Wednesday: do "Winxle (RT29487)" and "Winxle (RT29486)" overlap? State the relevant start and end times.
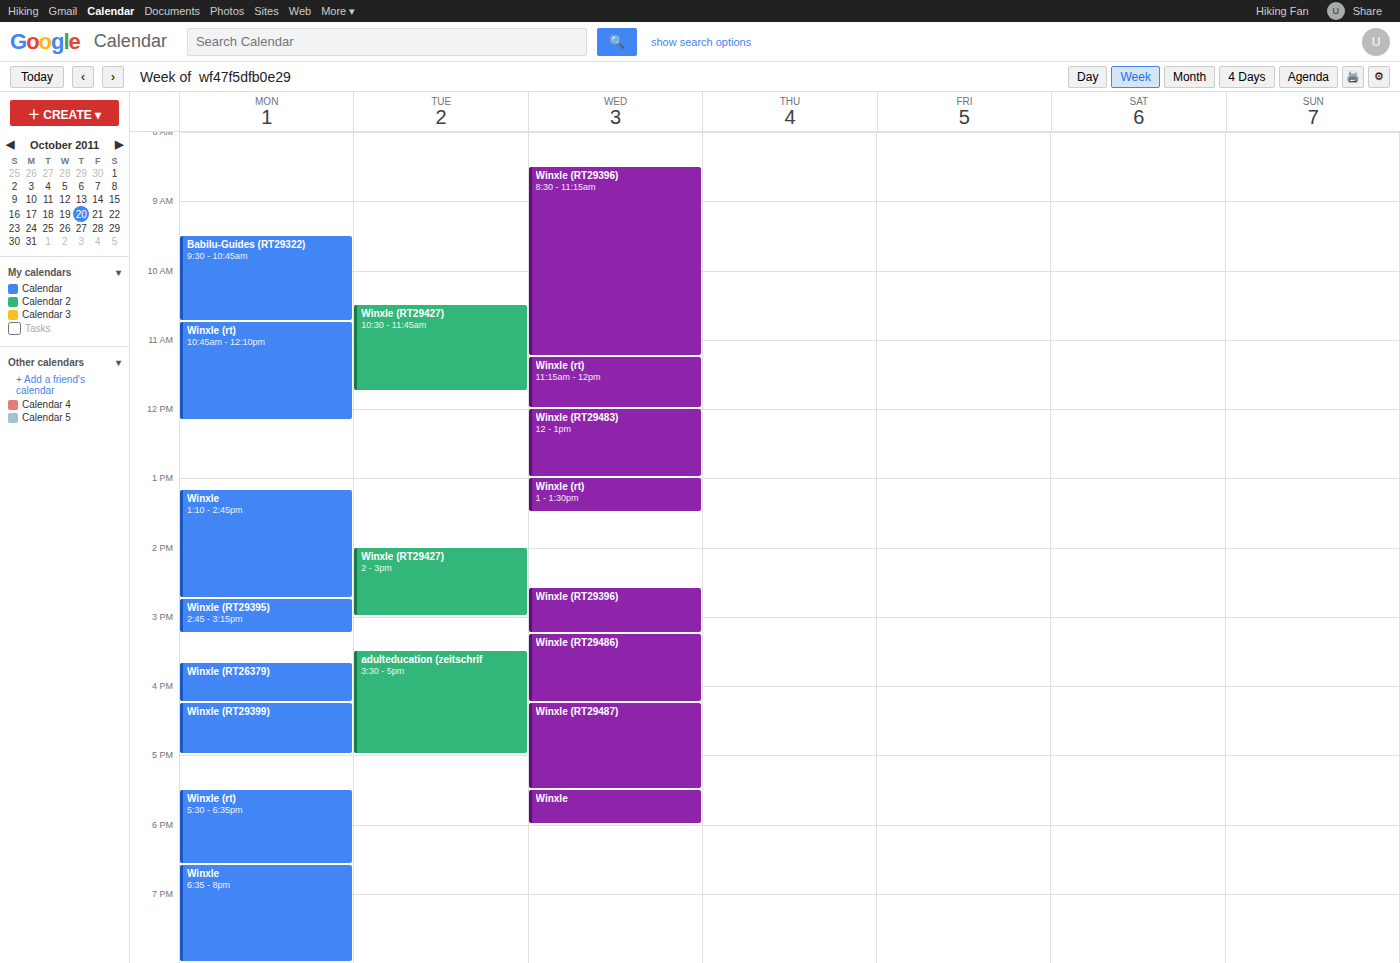
"Winxle (RT29486)" ends at 4:15 PM, exactly when "Winxle (RT29487)" starts -- they touch but do not overlap.